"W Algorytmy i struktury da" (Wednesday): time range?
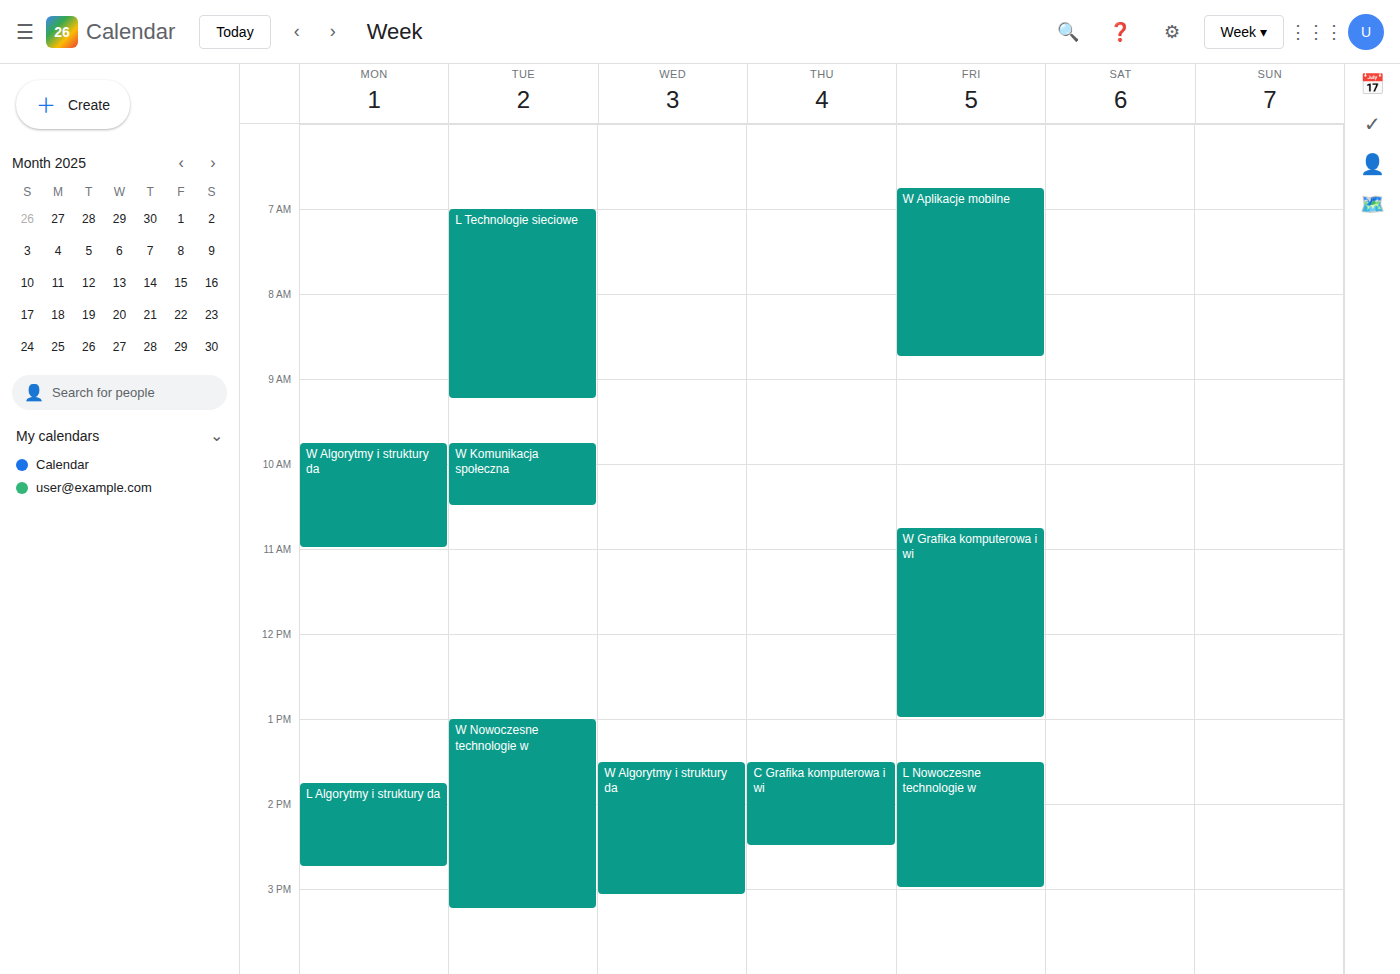
1:30 PM to 3:05 PM